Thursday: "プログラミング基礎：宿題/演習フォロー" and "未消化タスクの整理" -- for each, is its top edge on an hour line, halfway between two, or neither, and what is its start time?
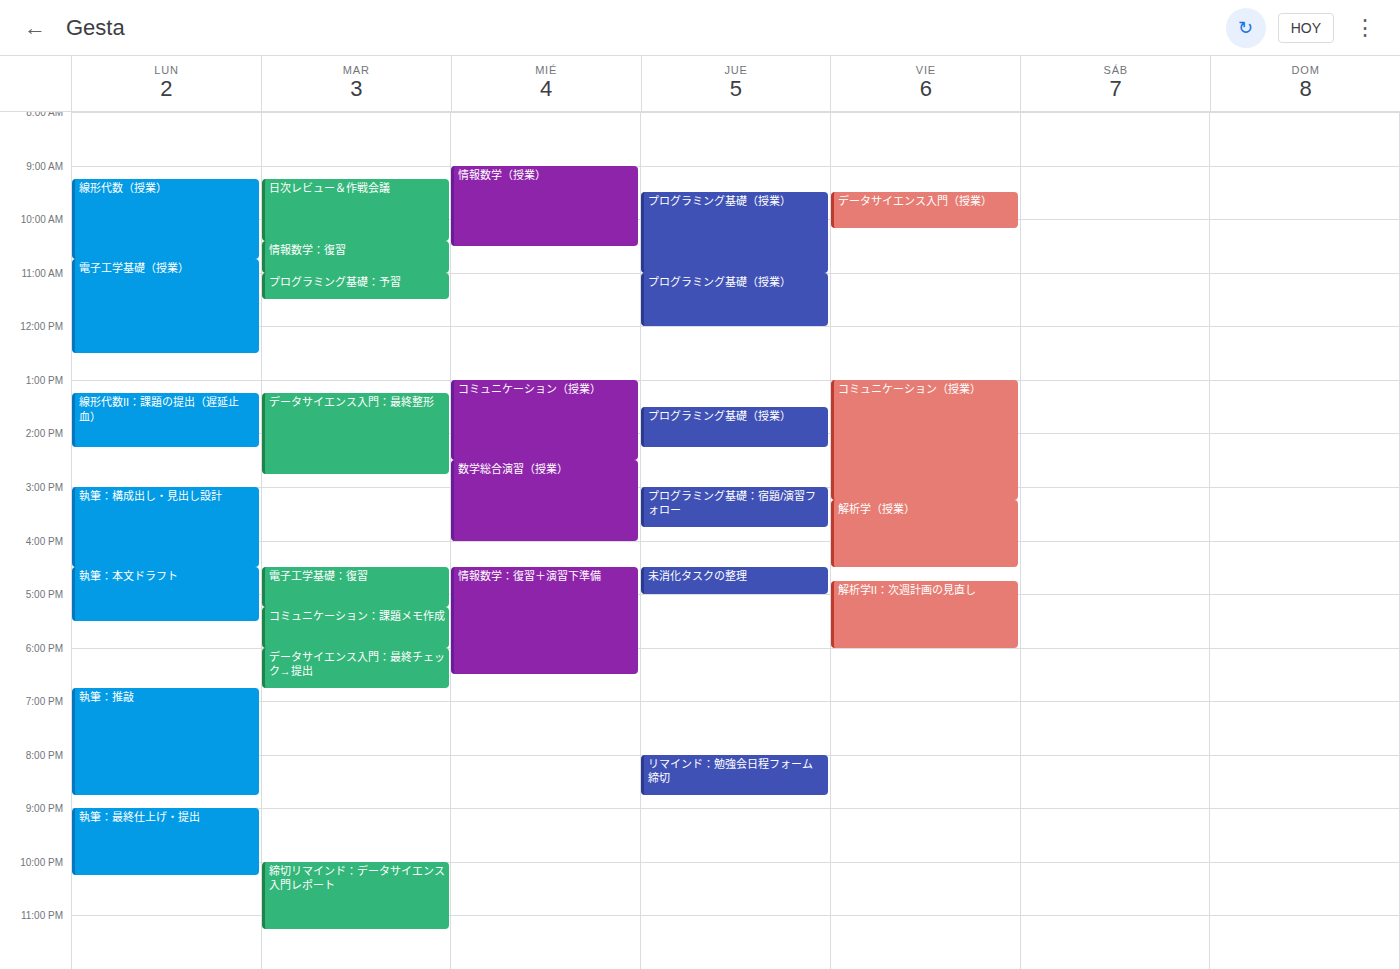
"プログラミング基礎：宿題/演習フォロー": 3:00 PM, exactly on the 3 PM line. "未消化タスクの整理": 4:30 PM, halfway between the 4 PM and 5 PM lines.